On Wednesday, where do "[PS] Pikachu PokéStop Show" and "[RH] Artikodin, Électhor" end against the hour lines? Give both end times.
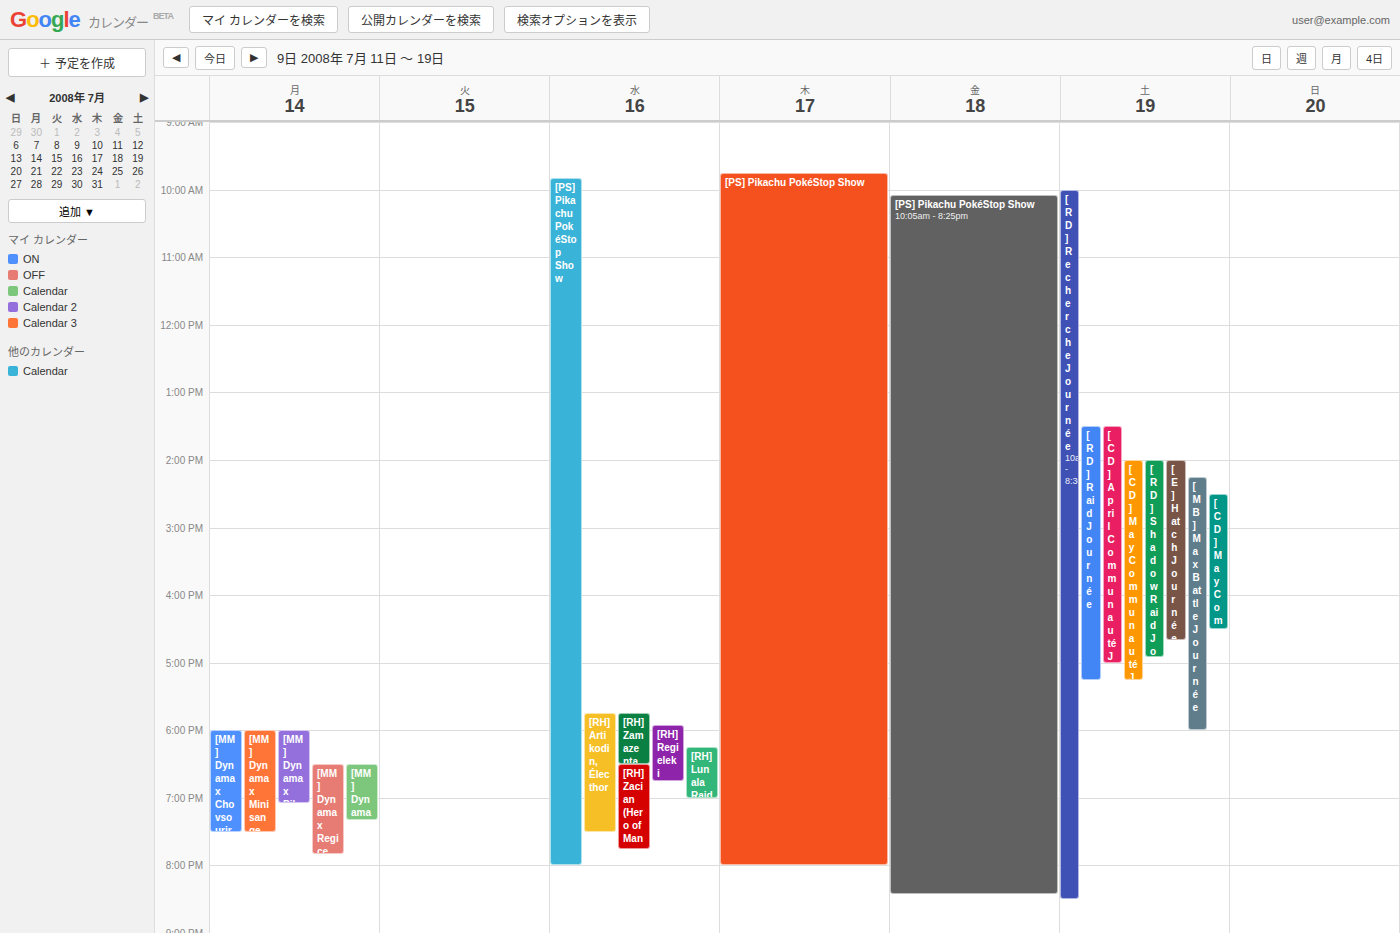
"[PS] Pikachu PokéStop Show": 8:00 PM, exactly on the 8 PM line. "[RH] Artikodin, Électhor": 7:30 PM, halfway between the 7 PM and 8 PM lines.